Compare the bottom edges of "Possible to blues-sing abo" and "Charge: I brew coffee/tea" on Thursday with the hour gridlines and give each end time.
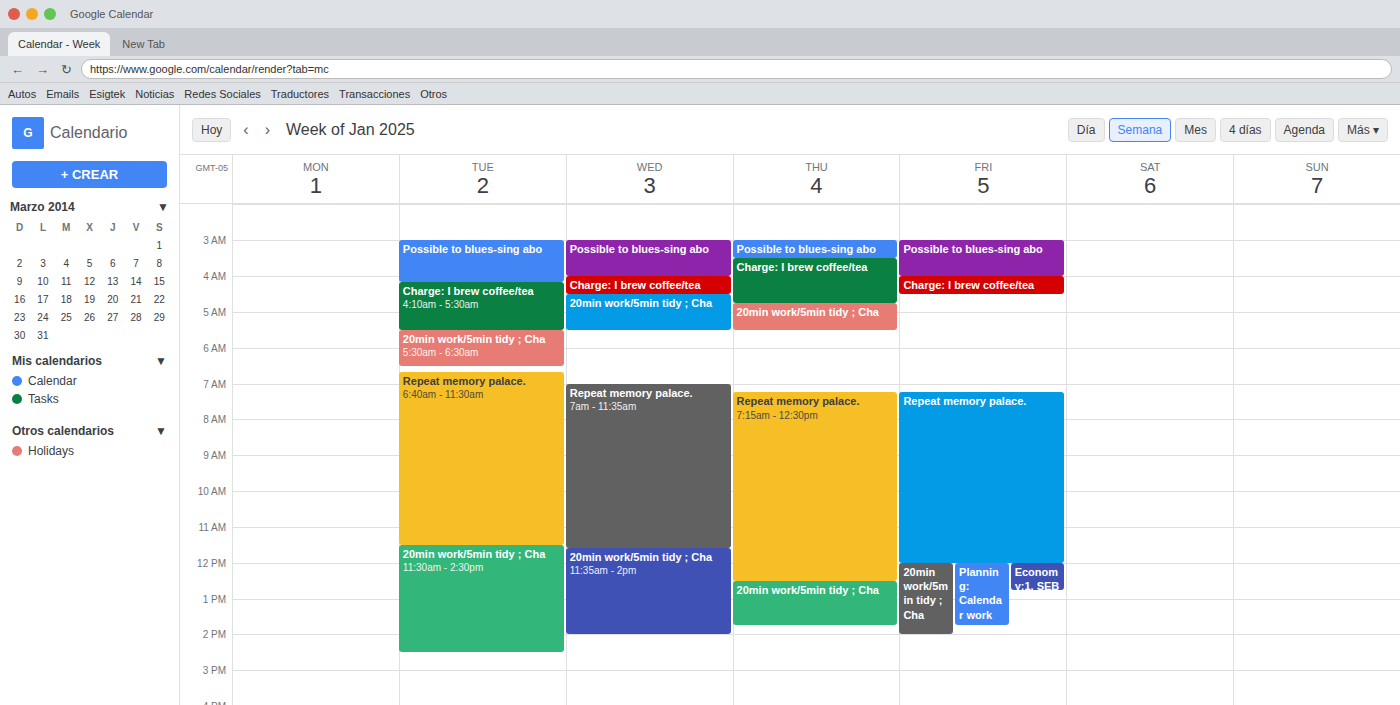
"Possible to blues-sing abo": 3:30 AM, halfway between the 3 AM and 4 AM lines. "Charge: I brew coffee/tea": 4:45 AM, neither: three quarters of the way from the 4 AM line to the 5 AM line.